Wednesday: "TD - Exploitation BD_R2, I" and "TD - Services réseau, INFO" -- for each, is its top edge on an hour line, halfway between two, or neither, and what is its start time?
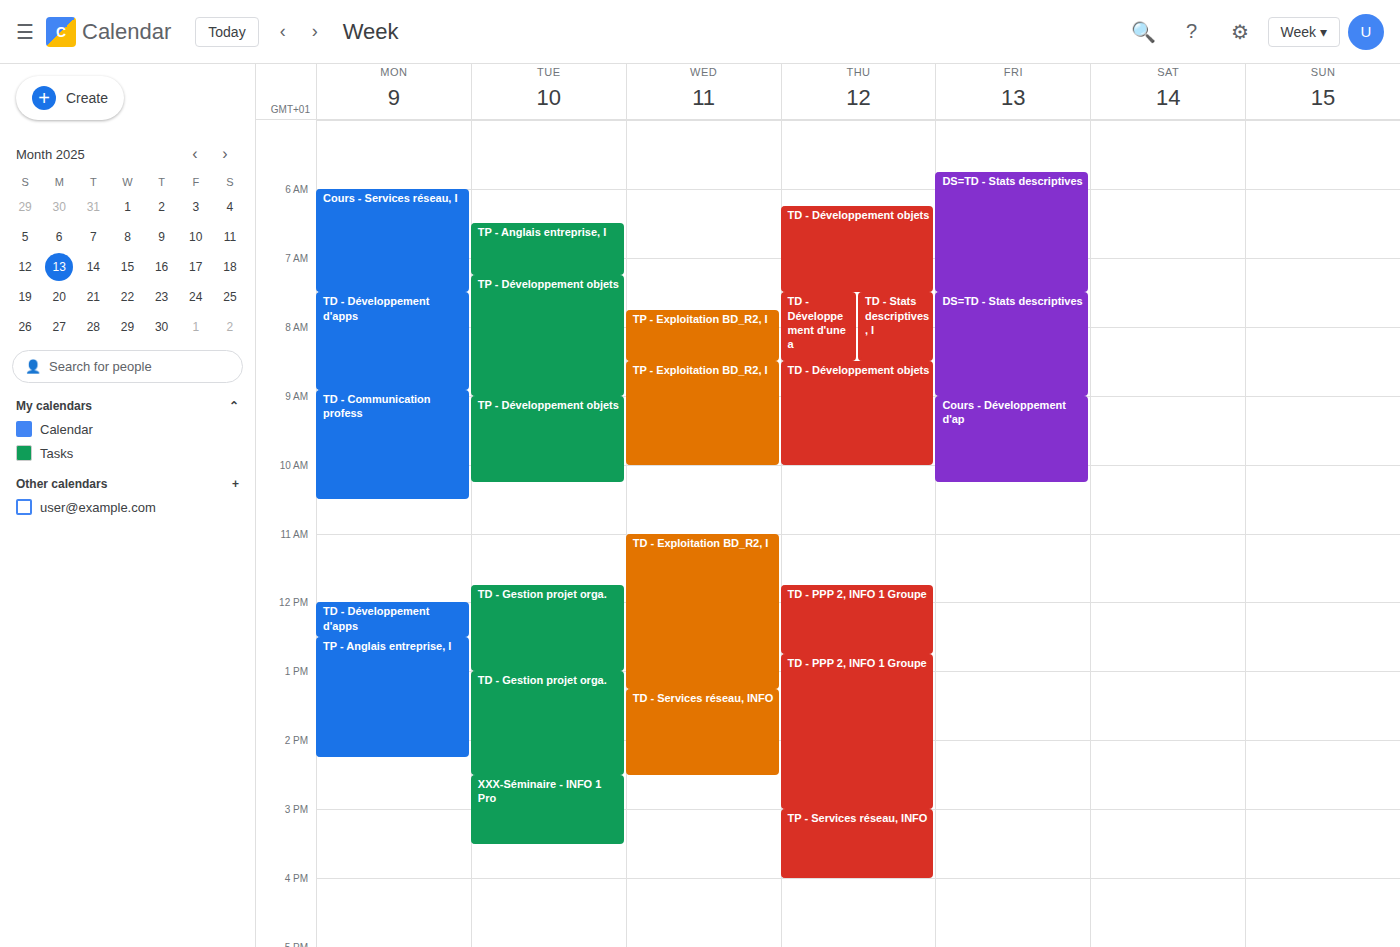
"TD - Exploitation BD_R2, I": 11:00 AM, exactly on the 11 AM line. "TD - Services réseau, INFO": 1:15 PM, neither: a quarter of the way from the 1 PM line to the 2 PM line.